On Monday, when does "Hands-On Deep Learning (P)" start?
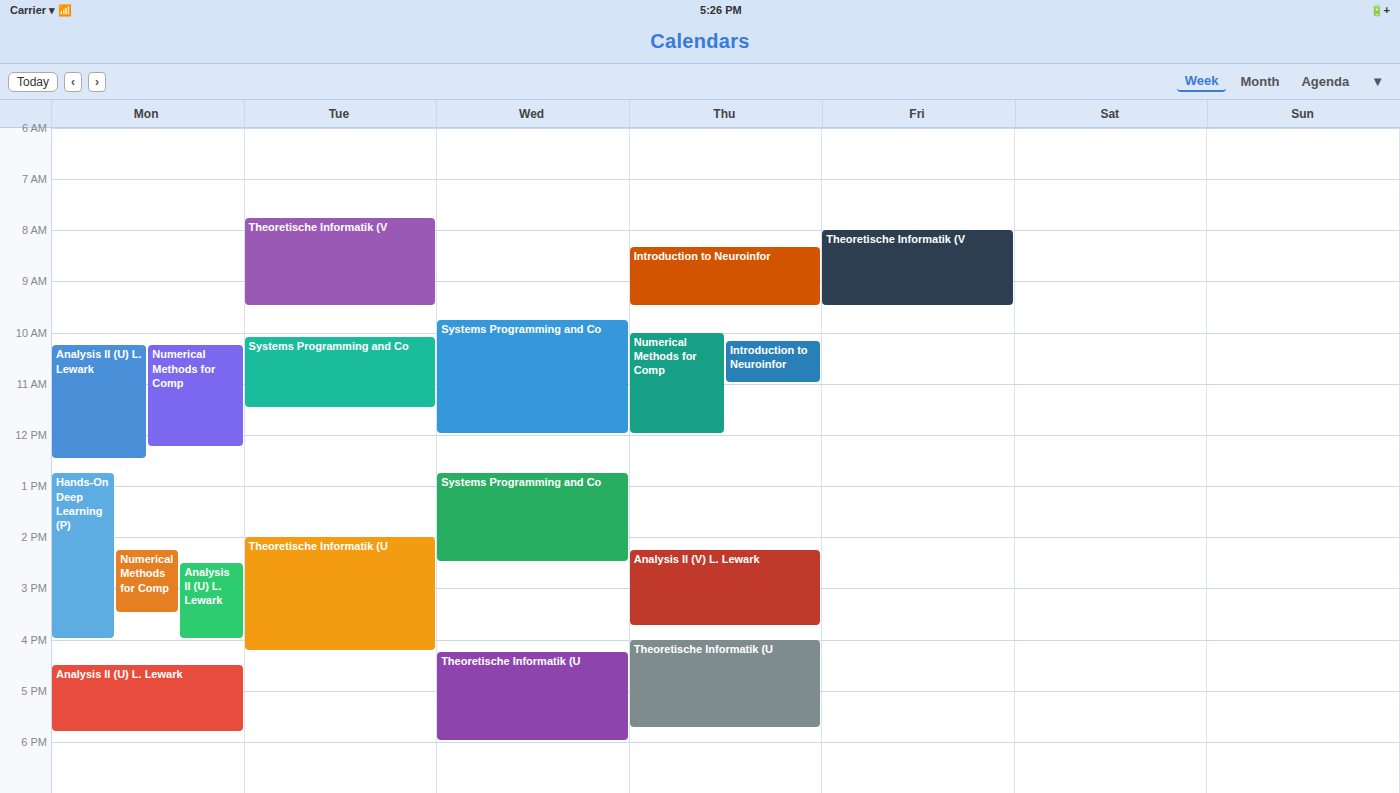
12:45 PM